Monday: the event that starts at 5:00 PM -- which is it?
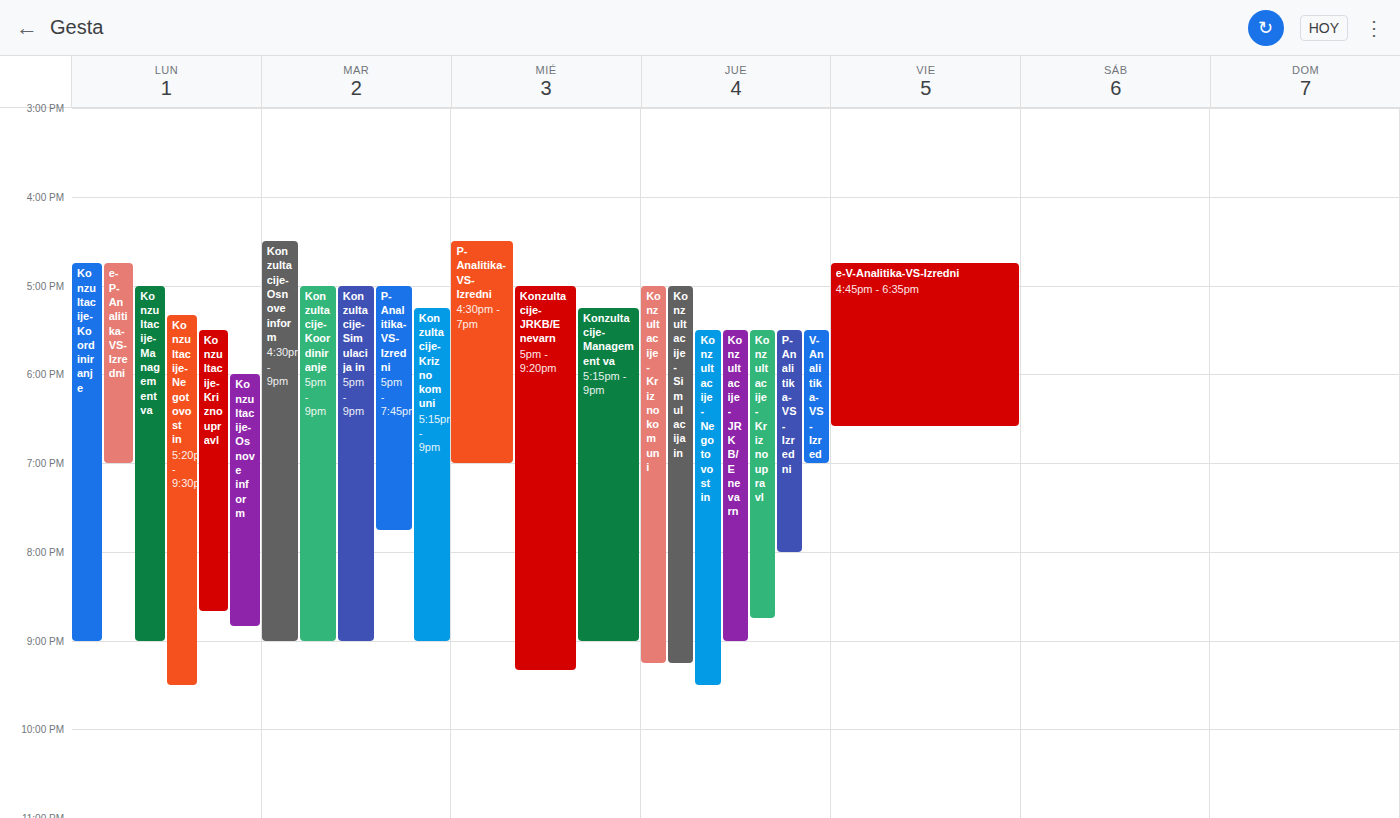
"Konzultacije-Management va"